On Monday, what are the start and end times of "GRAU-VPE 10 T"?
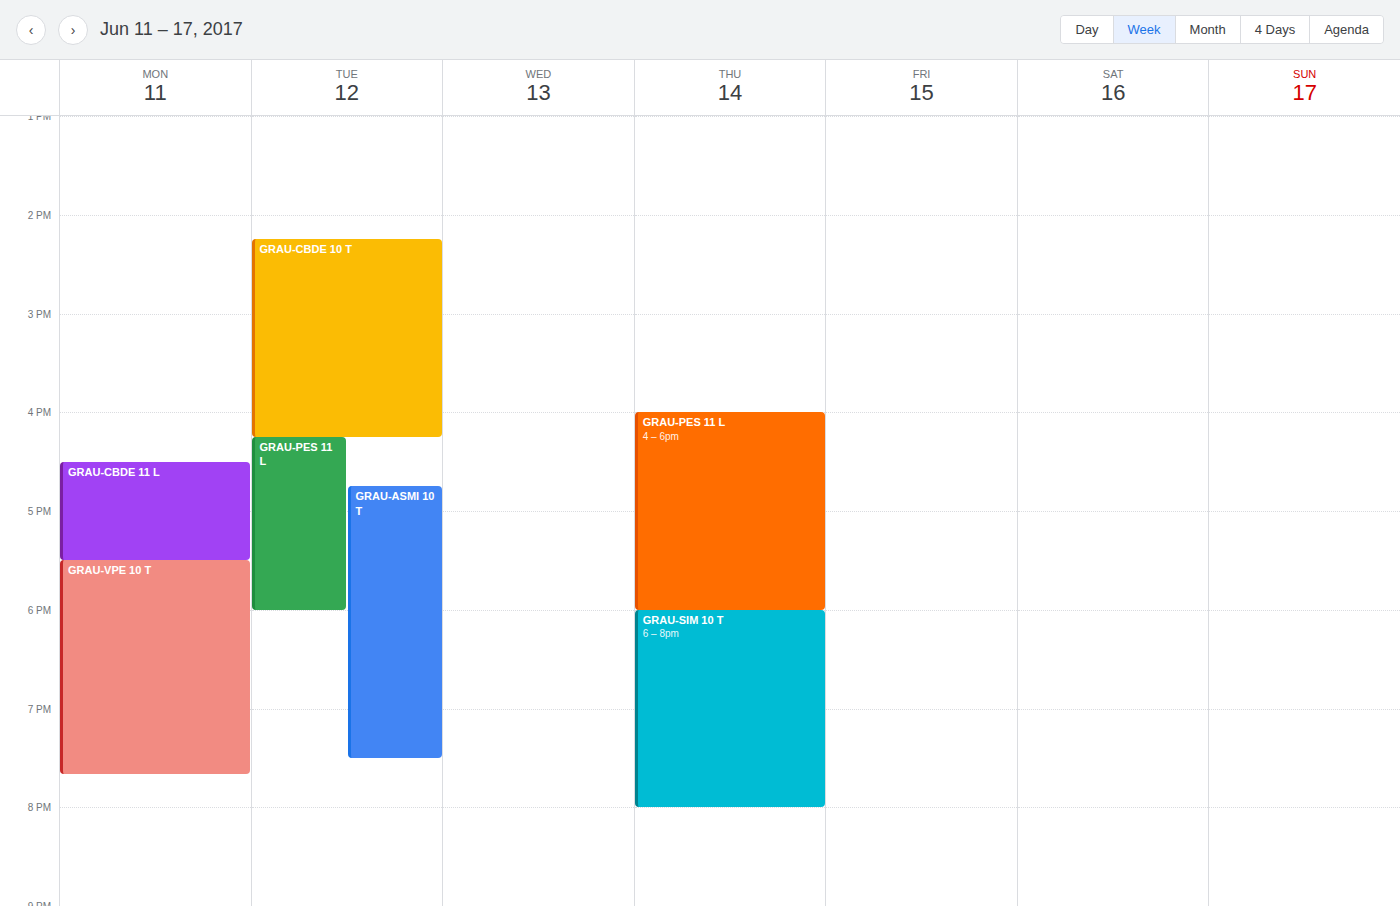
5:30 PM to 7:40 PM